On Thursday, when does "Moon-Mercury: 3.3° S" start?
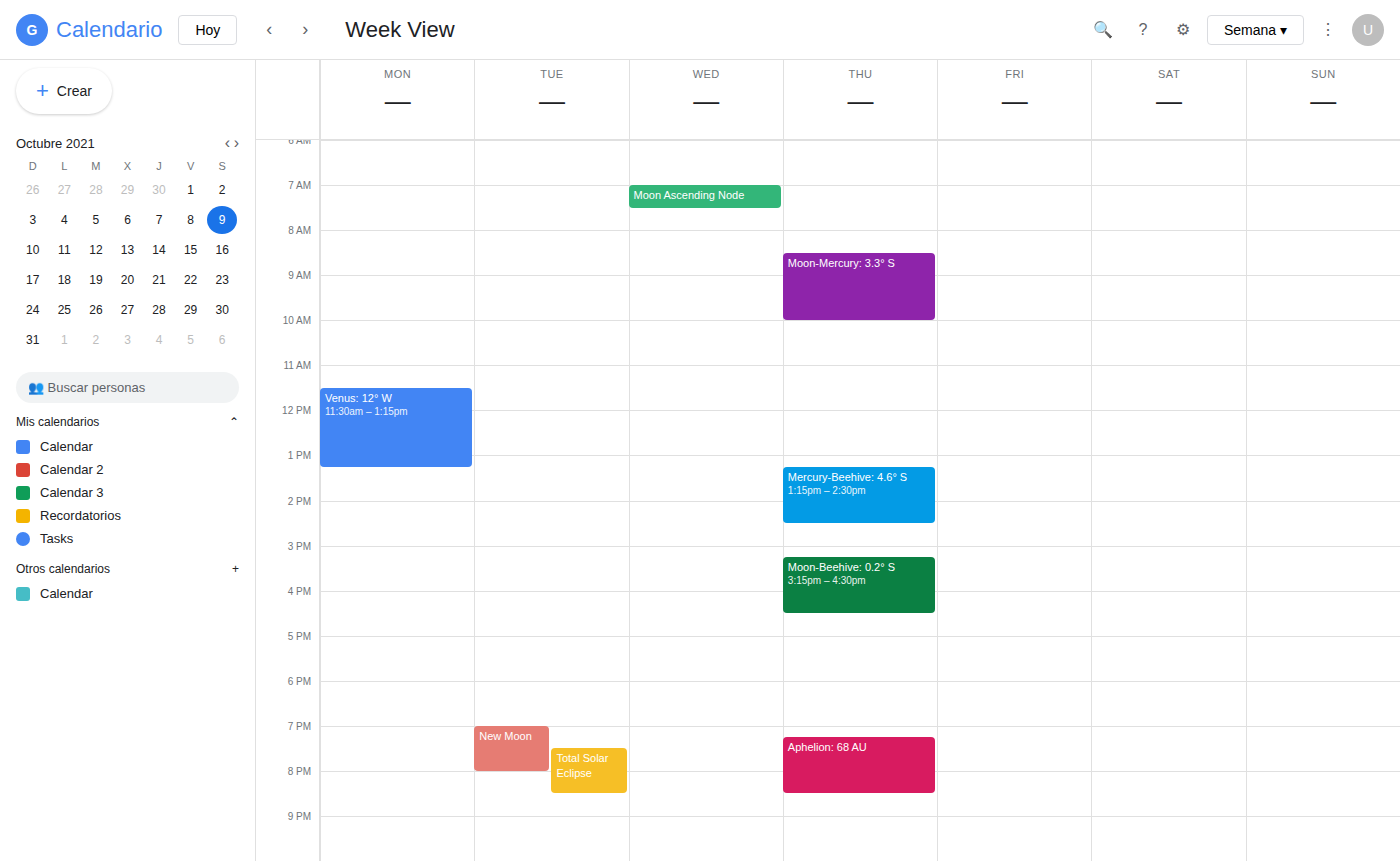
08:30